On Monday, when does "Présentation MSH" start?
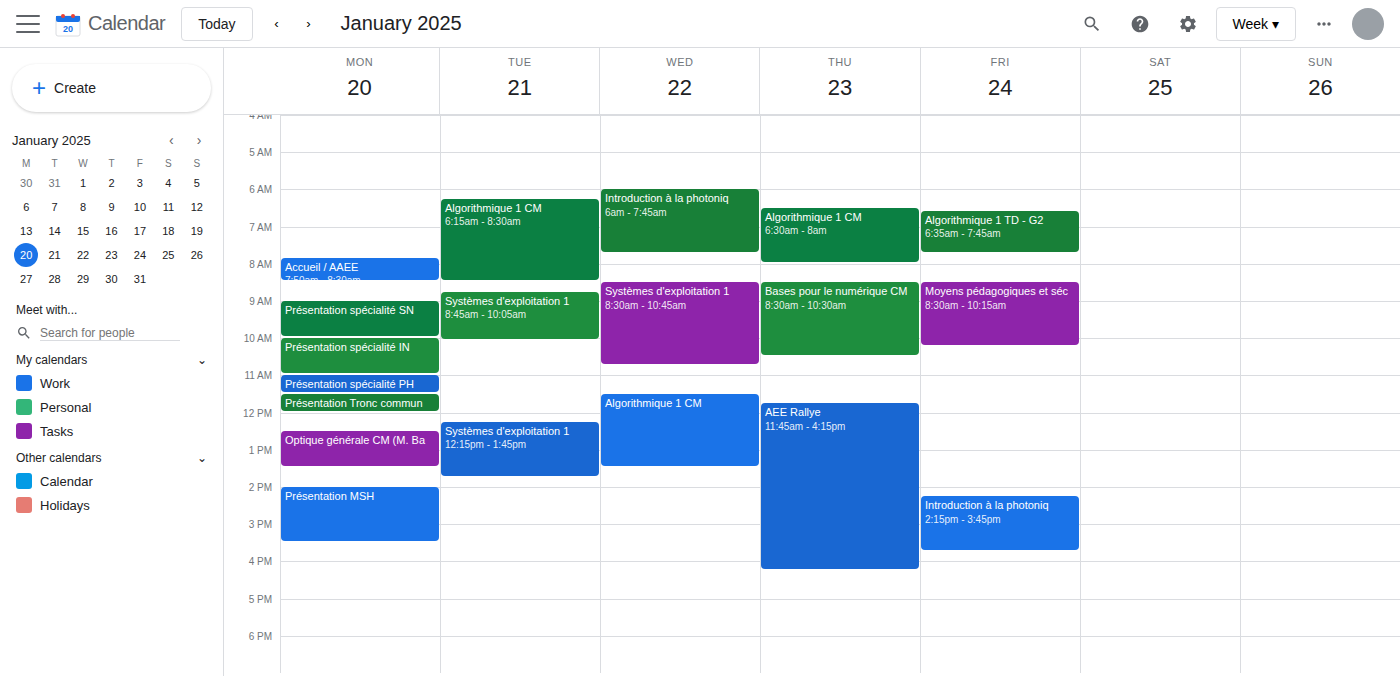
2:00 PM